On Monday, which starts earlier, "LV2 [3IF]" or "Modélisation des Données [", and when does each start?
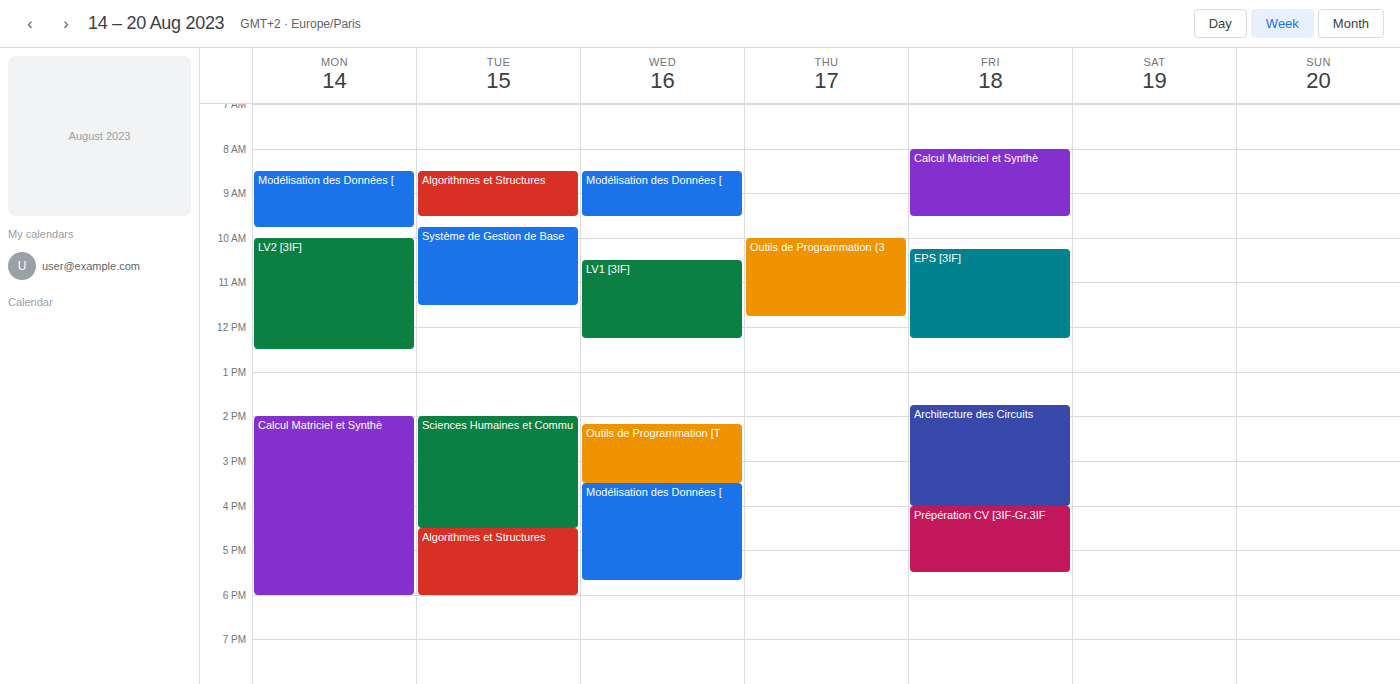
"Modélisation des Données [" 8:30 AM; "LV2 [3IF]" 10:00 AM.